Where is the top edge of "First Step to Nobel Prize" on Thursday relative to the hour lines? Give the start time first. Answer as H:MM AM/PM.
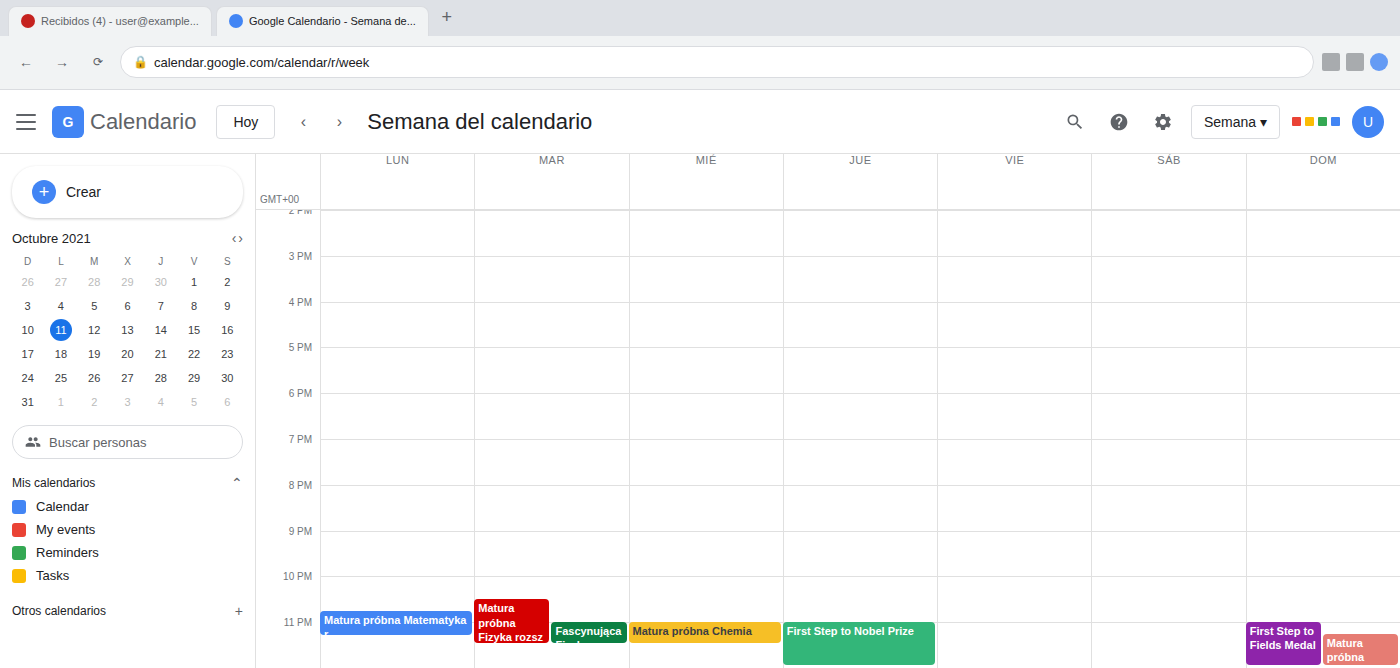
11:00 PM -- exactly on the 11 PM line.